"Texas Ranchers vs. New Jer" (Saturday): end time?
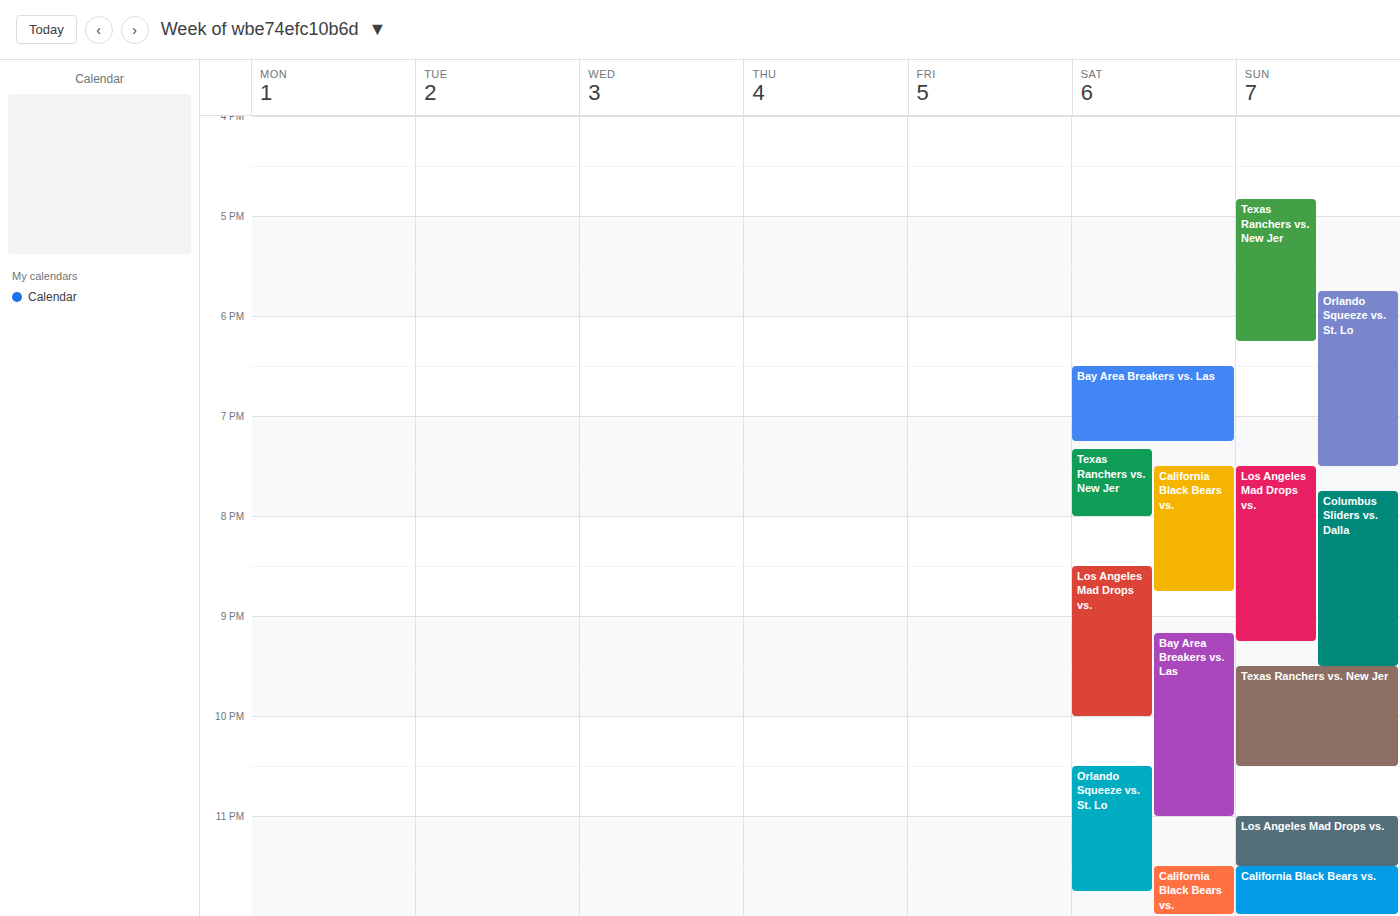
8:00 PM